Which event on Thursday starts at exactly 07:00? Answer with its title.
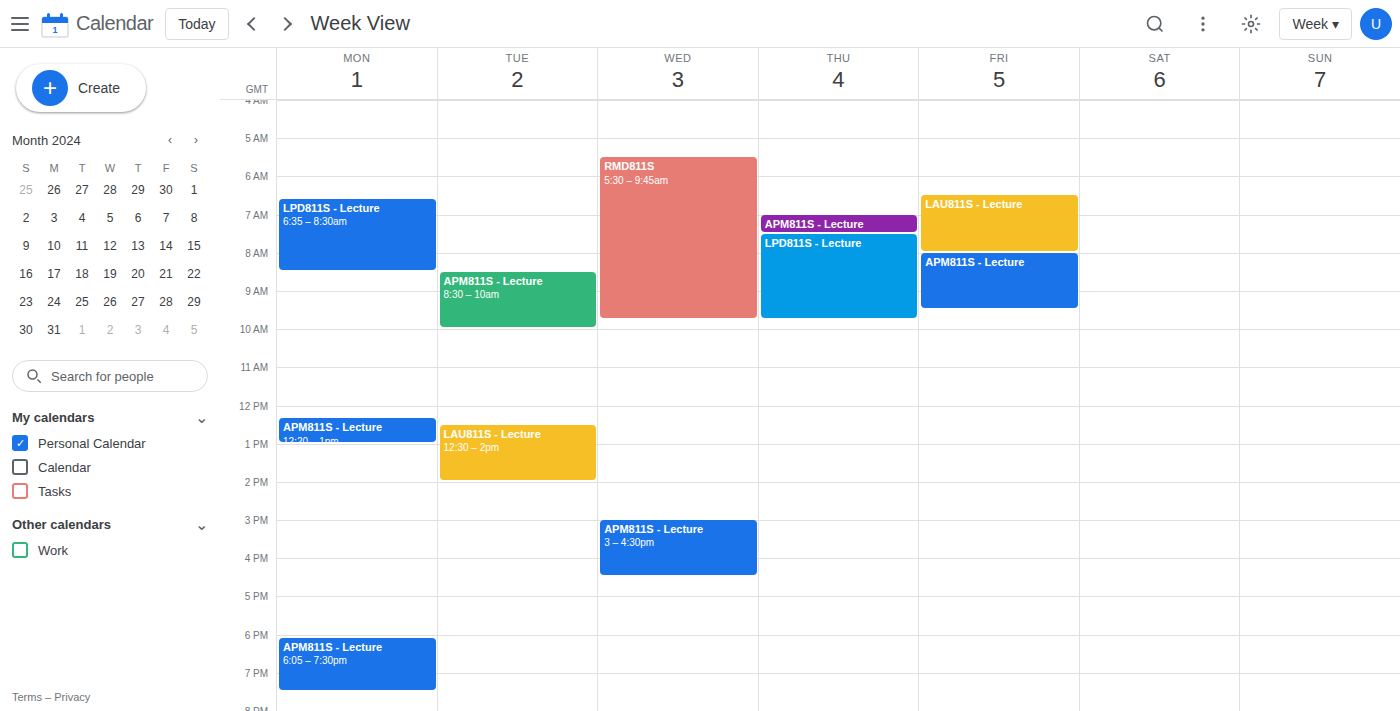
"APM811S - Lecture"